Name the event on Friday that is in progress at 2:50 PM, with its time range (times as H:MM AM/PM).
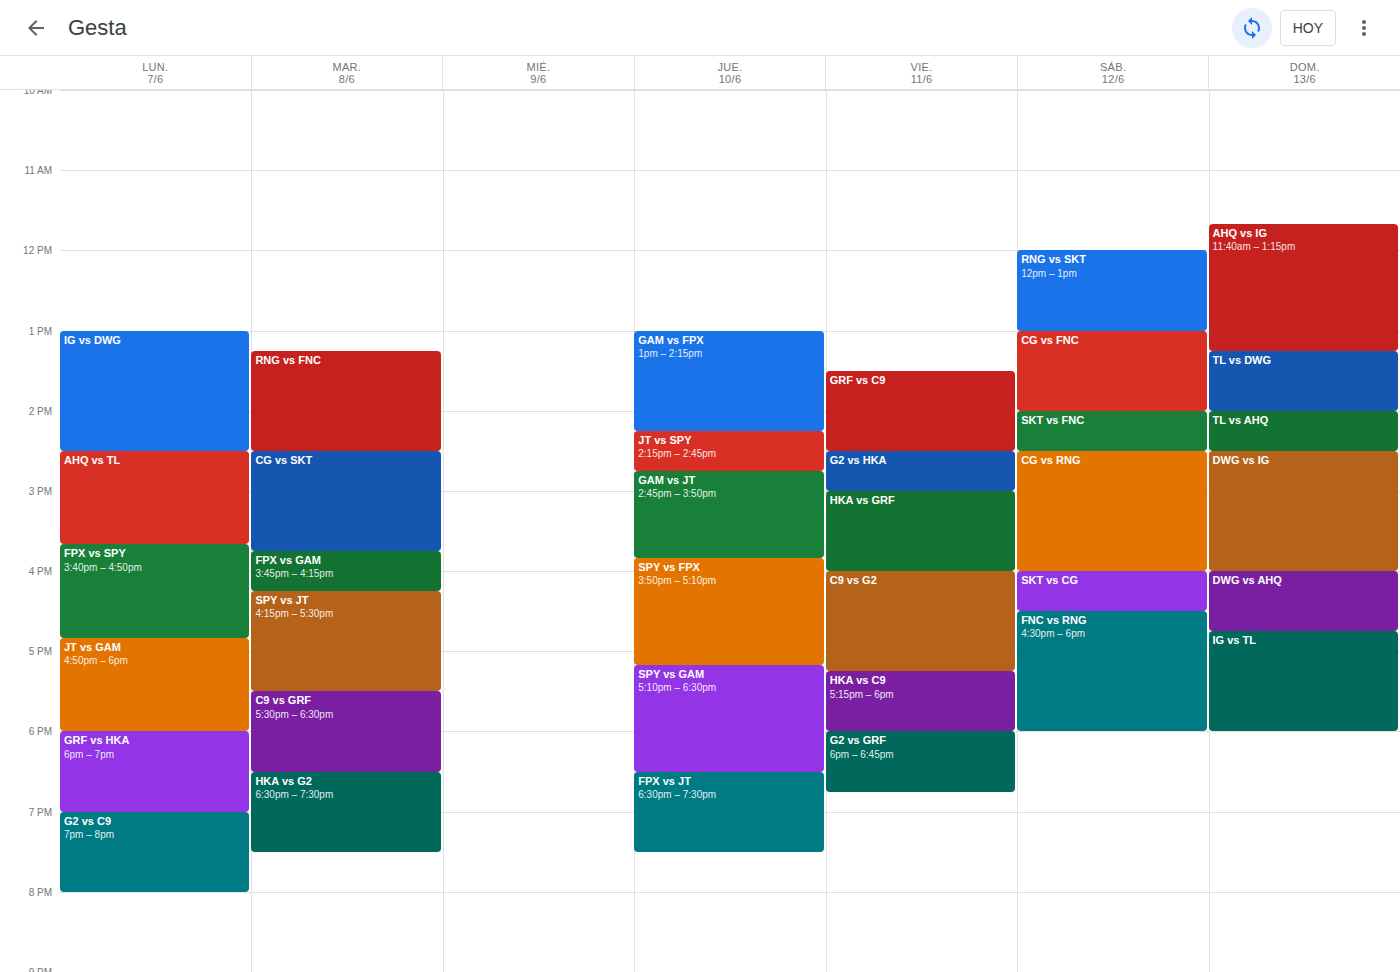
"G2 vs HKA", 2:30 PM to 3:00 PM